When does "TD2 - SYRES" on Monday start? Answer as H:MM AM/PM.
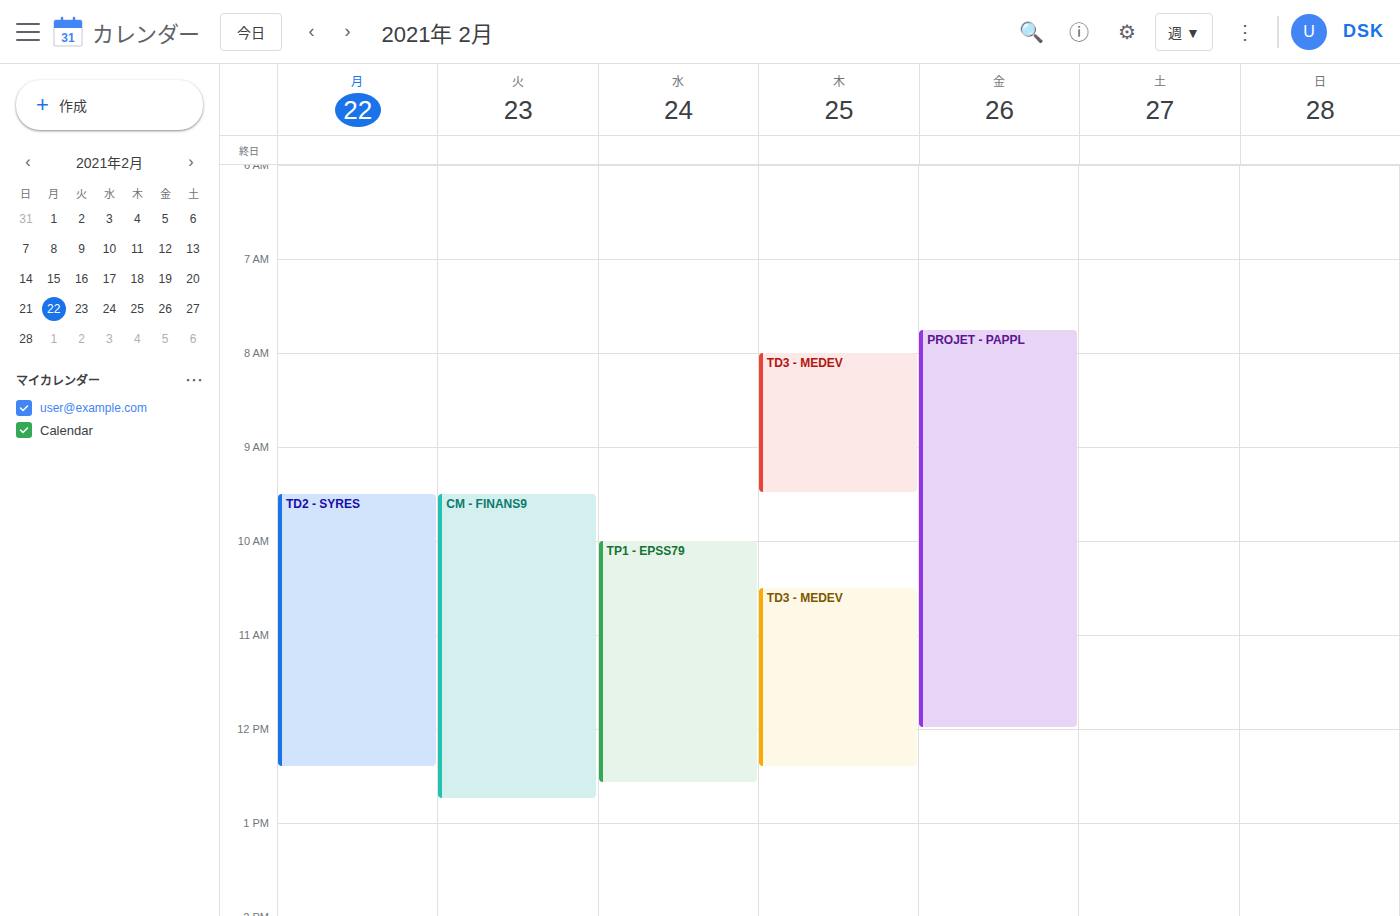
9:30 AM